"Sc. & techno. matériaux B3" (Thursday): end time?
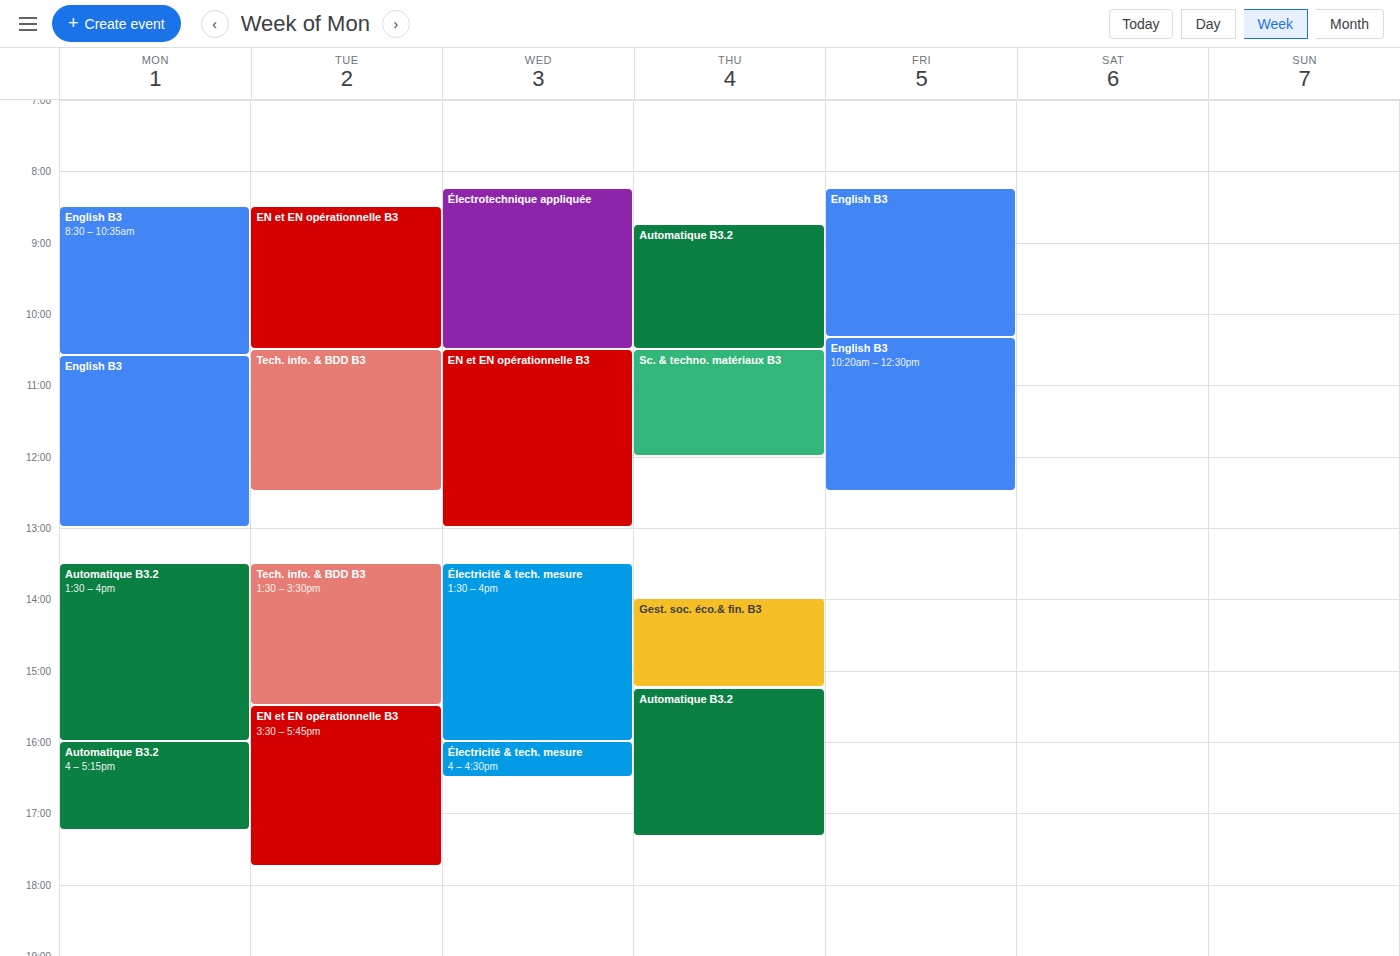
12:00 PM